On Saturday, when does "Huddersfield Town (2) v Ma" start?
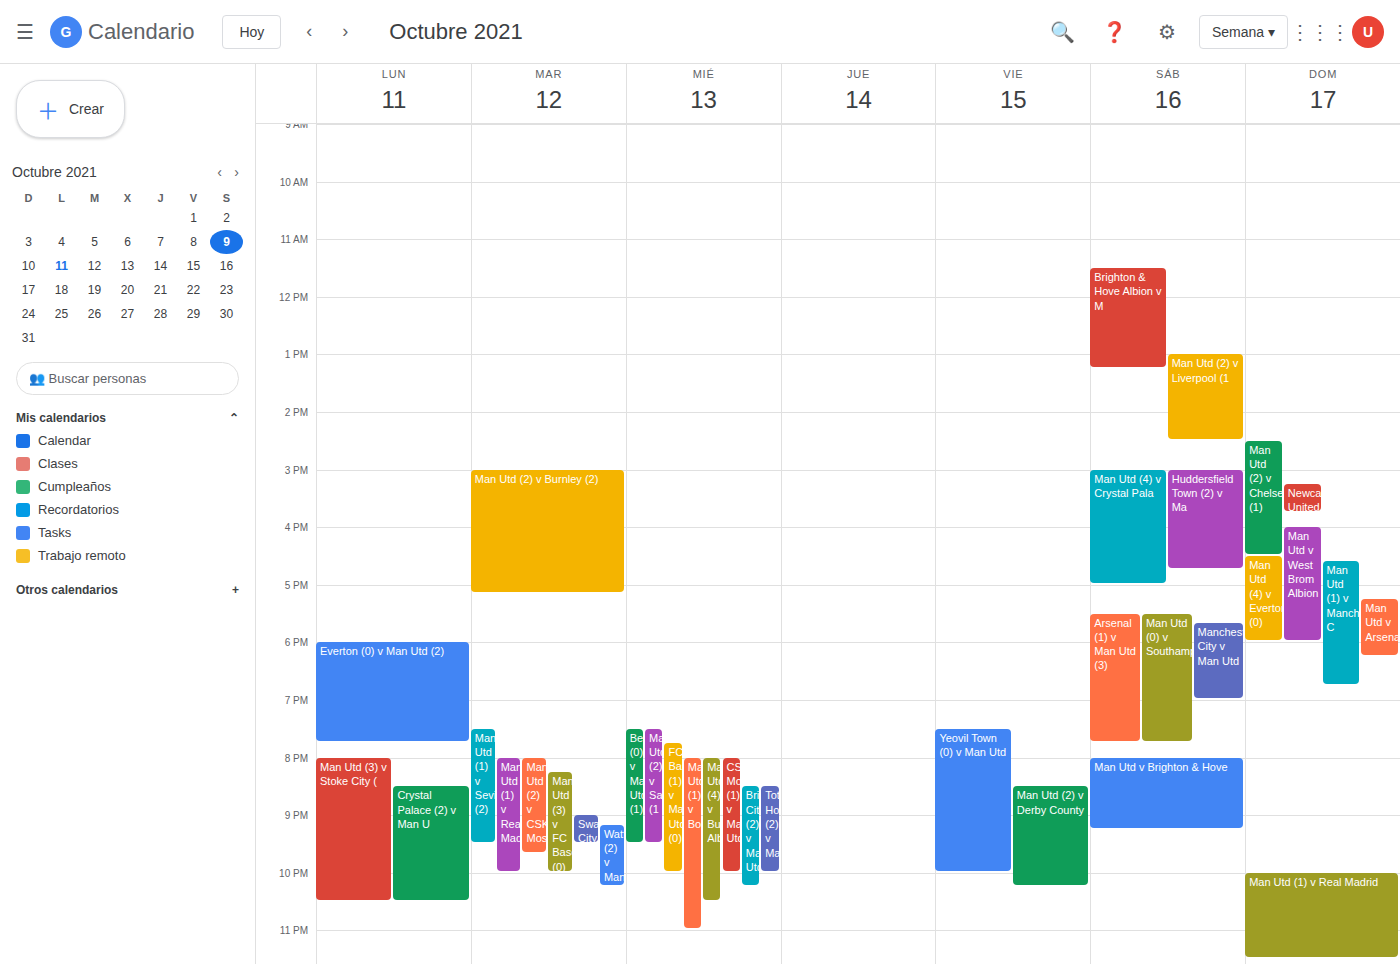
3:00 PM